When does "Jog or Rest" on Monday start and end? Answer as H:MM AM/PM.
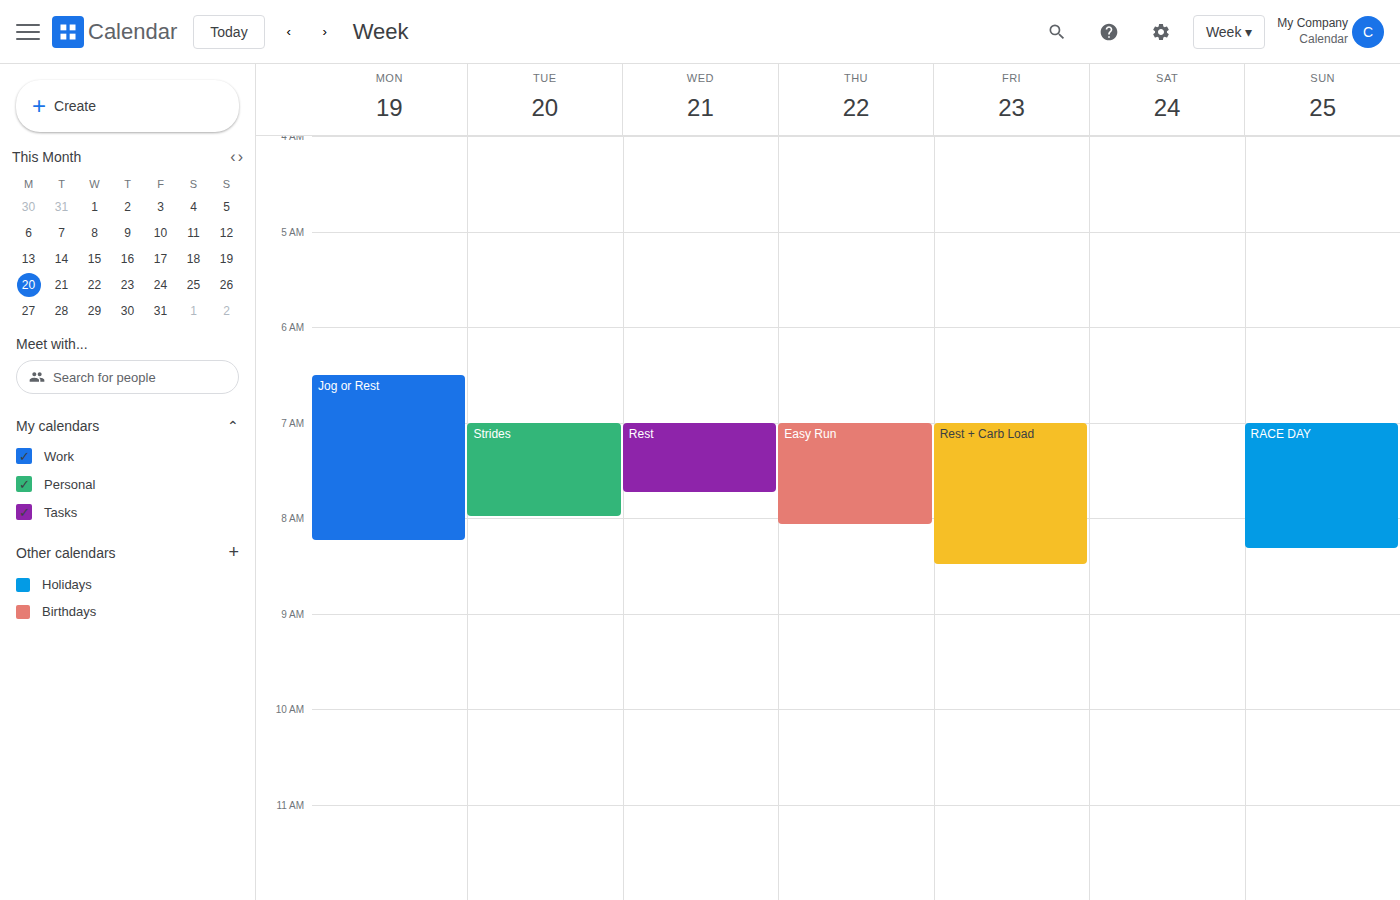
6:30 AM to 8:15 AM